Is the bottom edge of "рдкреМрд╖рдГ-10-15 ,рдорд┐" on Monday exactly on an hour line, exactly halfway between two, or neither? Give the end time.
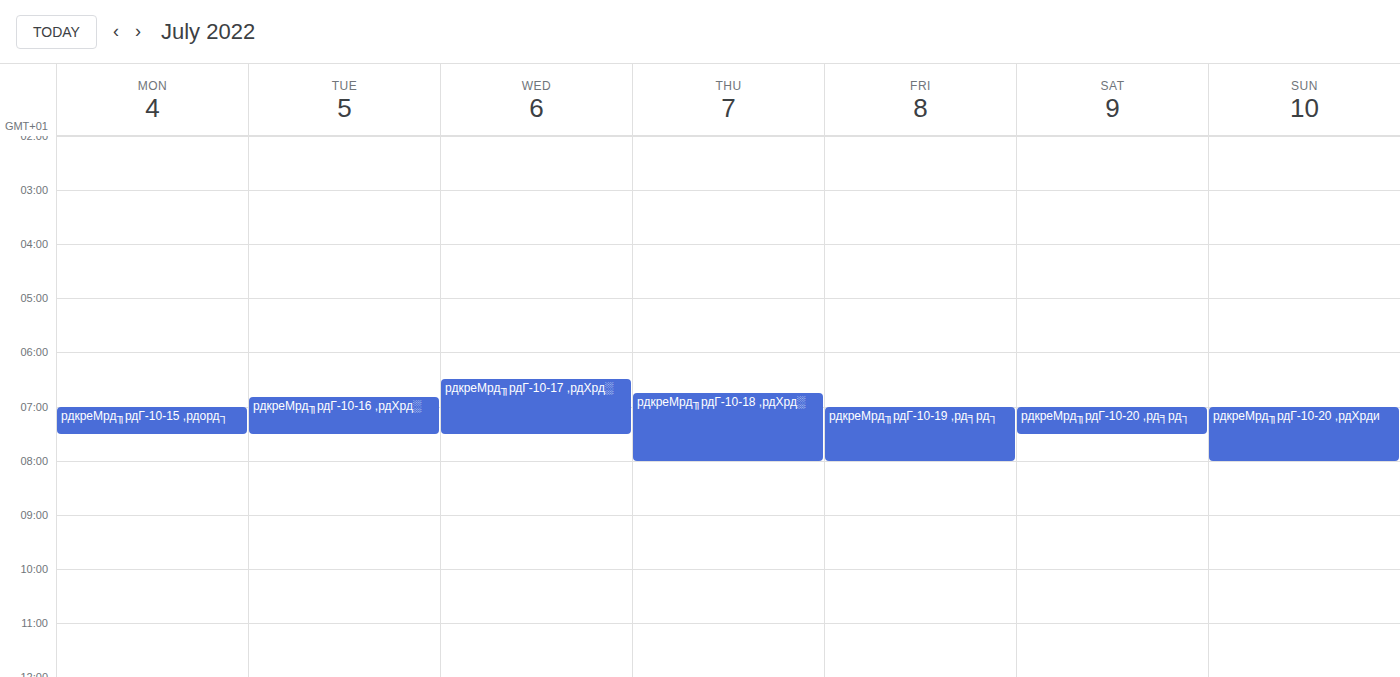
7:30 AM -- halfway between the 7 AM and 8 AM lines.